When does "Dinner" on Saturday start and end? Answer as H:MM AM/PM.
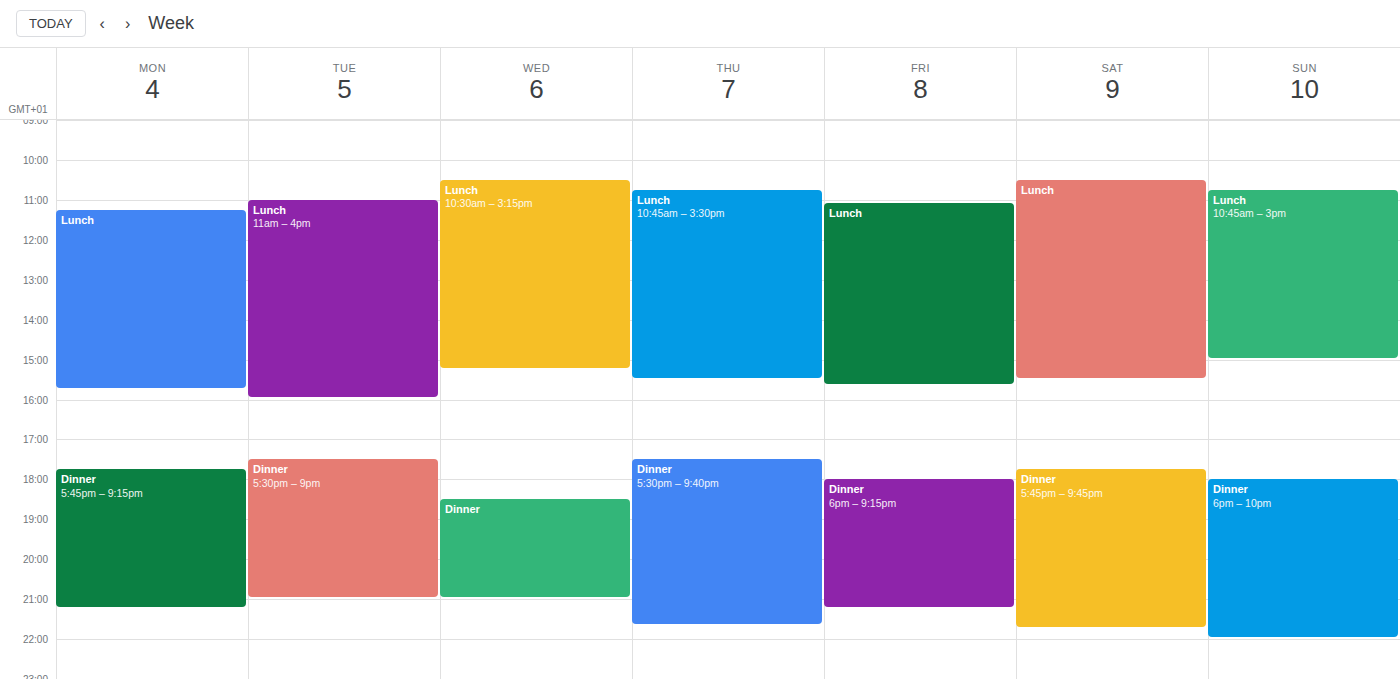
5:45 PM to 9:45 PM